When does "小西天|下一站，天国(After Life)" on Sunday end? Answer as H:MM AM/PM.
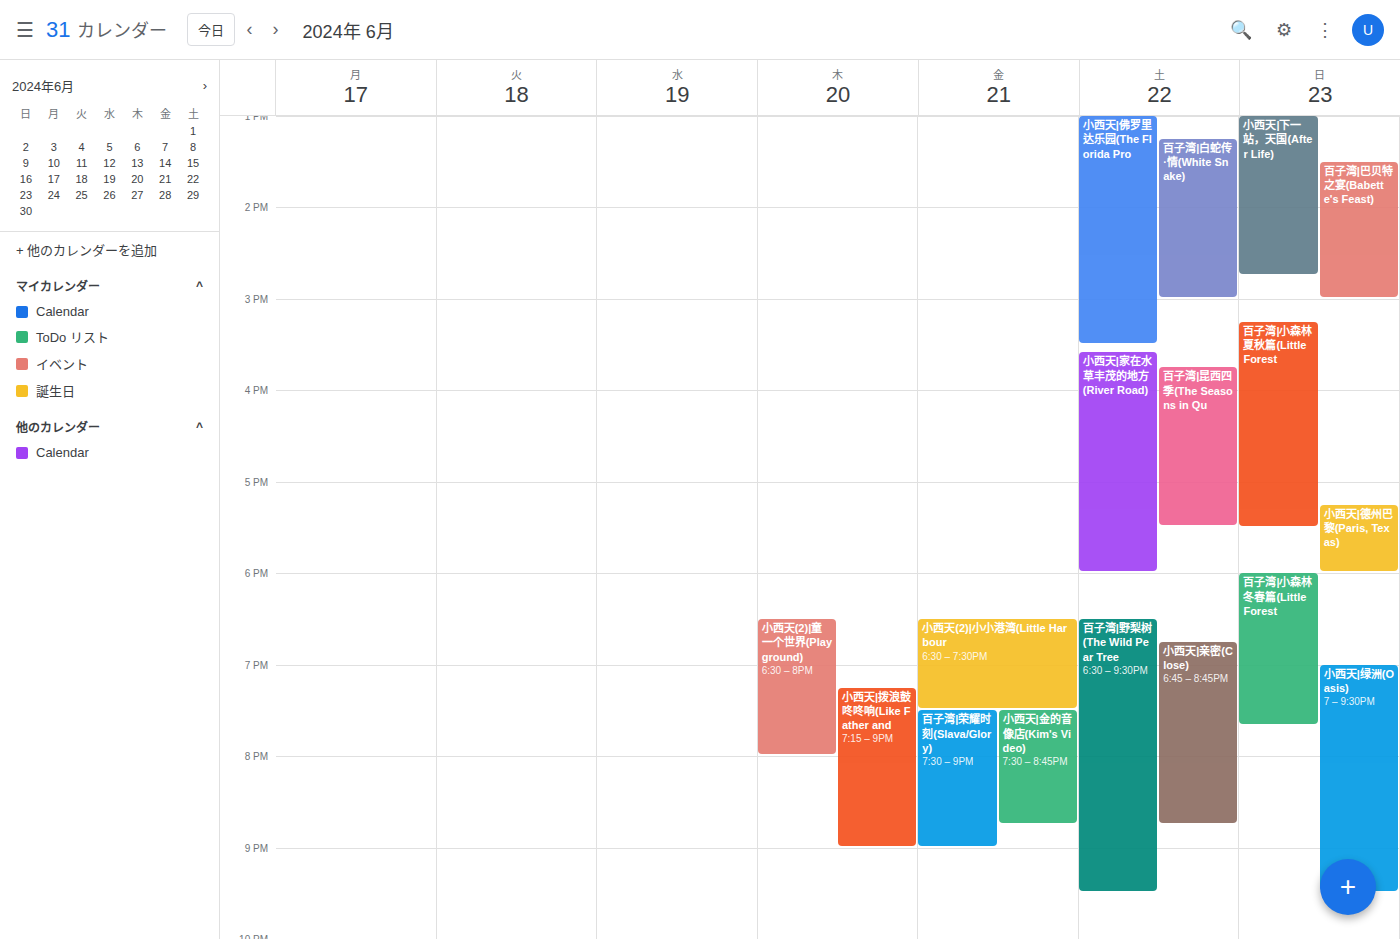
2:45 PM